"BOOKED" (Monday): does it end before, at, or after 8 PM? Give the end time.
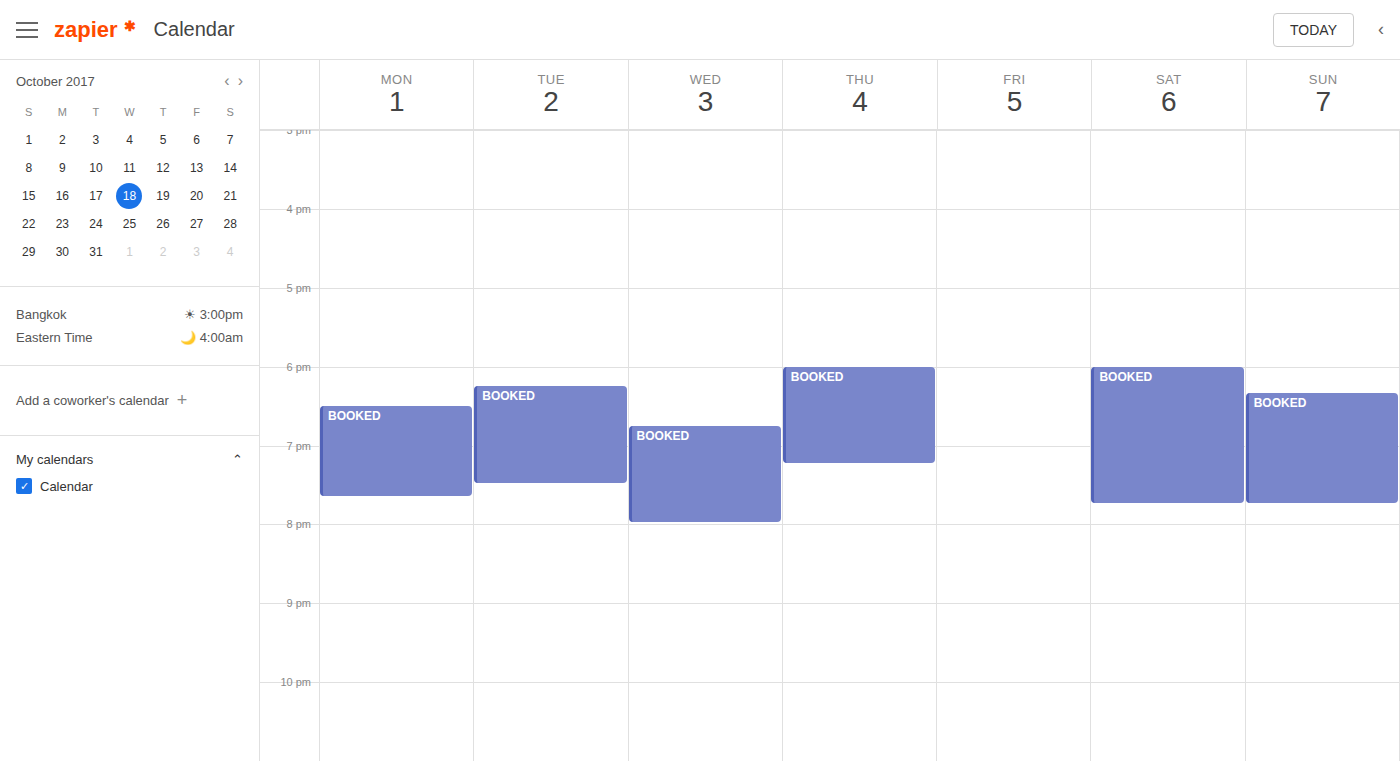
7:40 PM -- before 8 PM, 20 minutes above the 8 PM line.